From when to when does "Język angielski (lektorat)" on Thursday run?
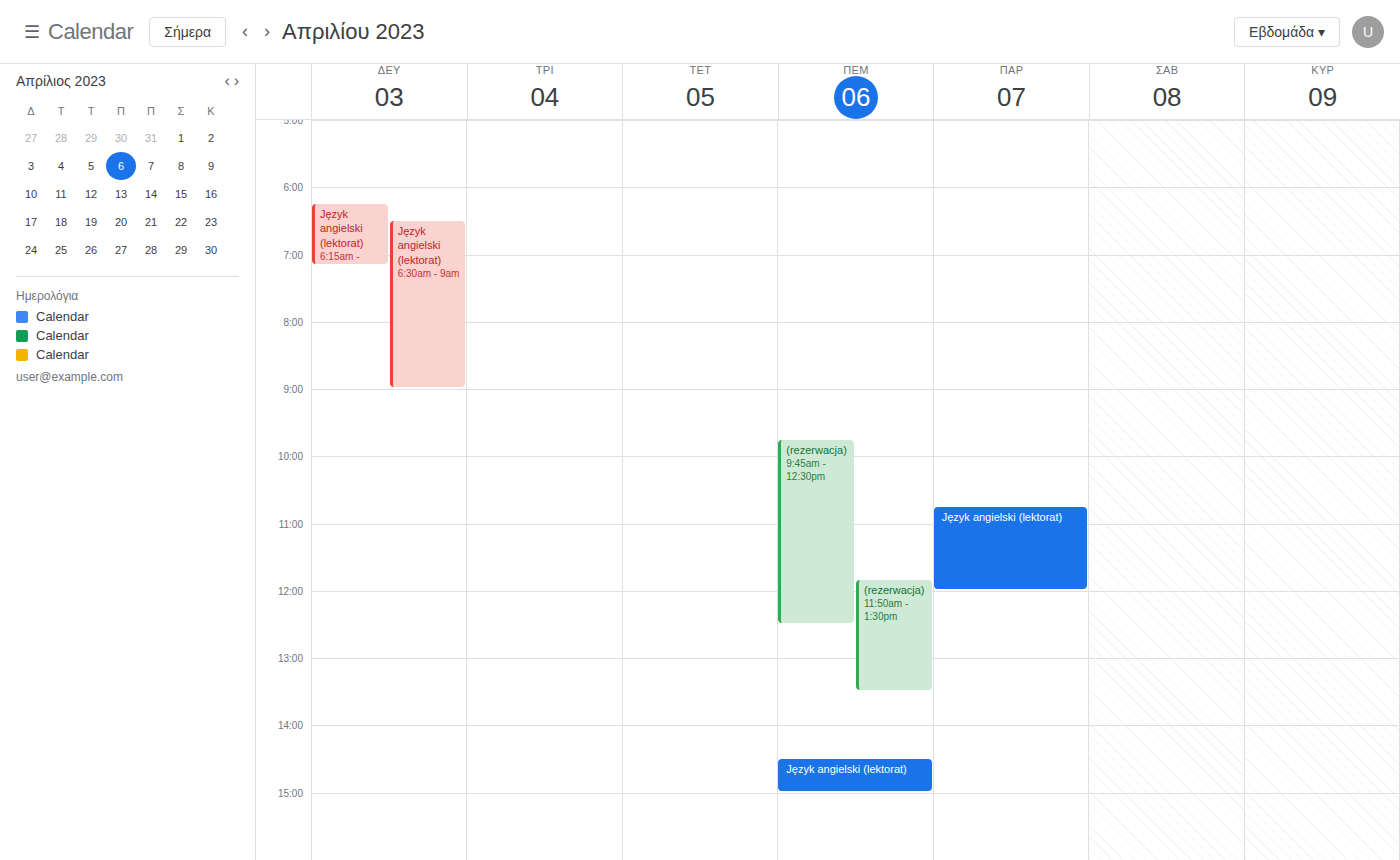
2:30 PM to 3:00 PM